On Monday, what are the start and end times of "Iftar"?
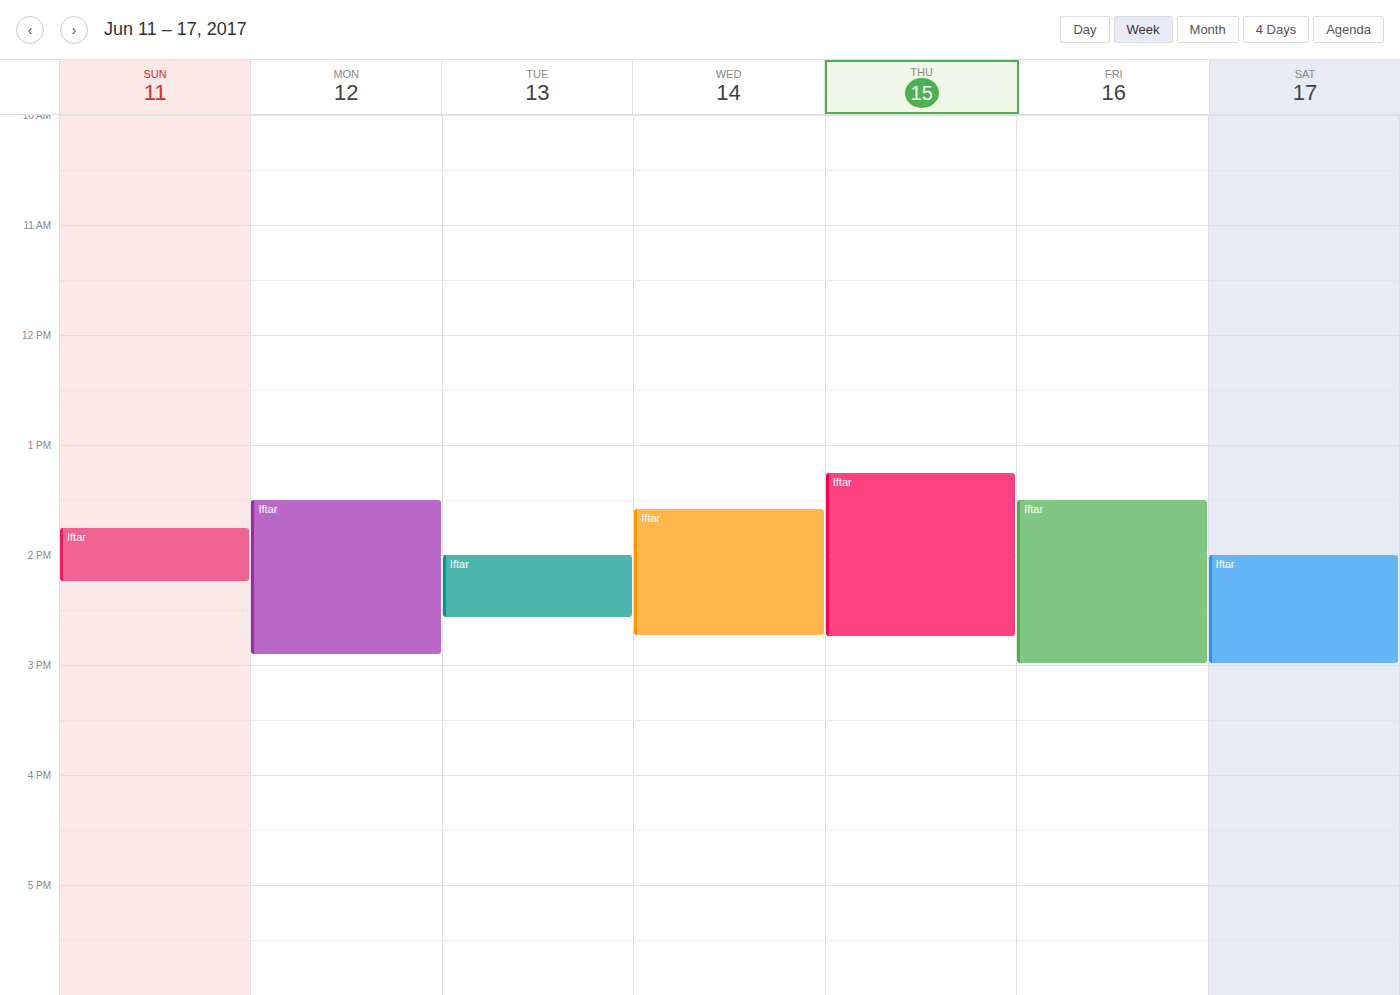
1:30 PM to 2:55 PM